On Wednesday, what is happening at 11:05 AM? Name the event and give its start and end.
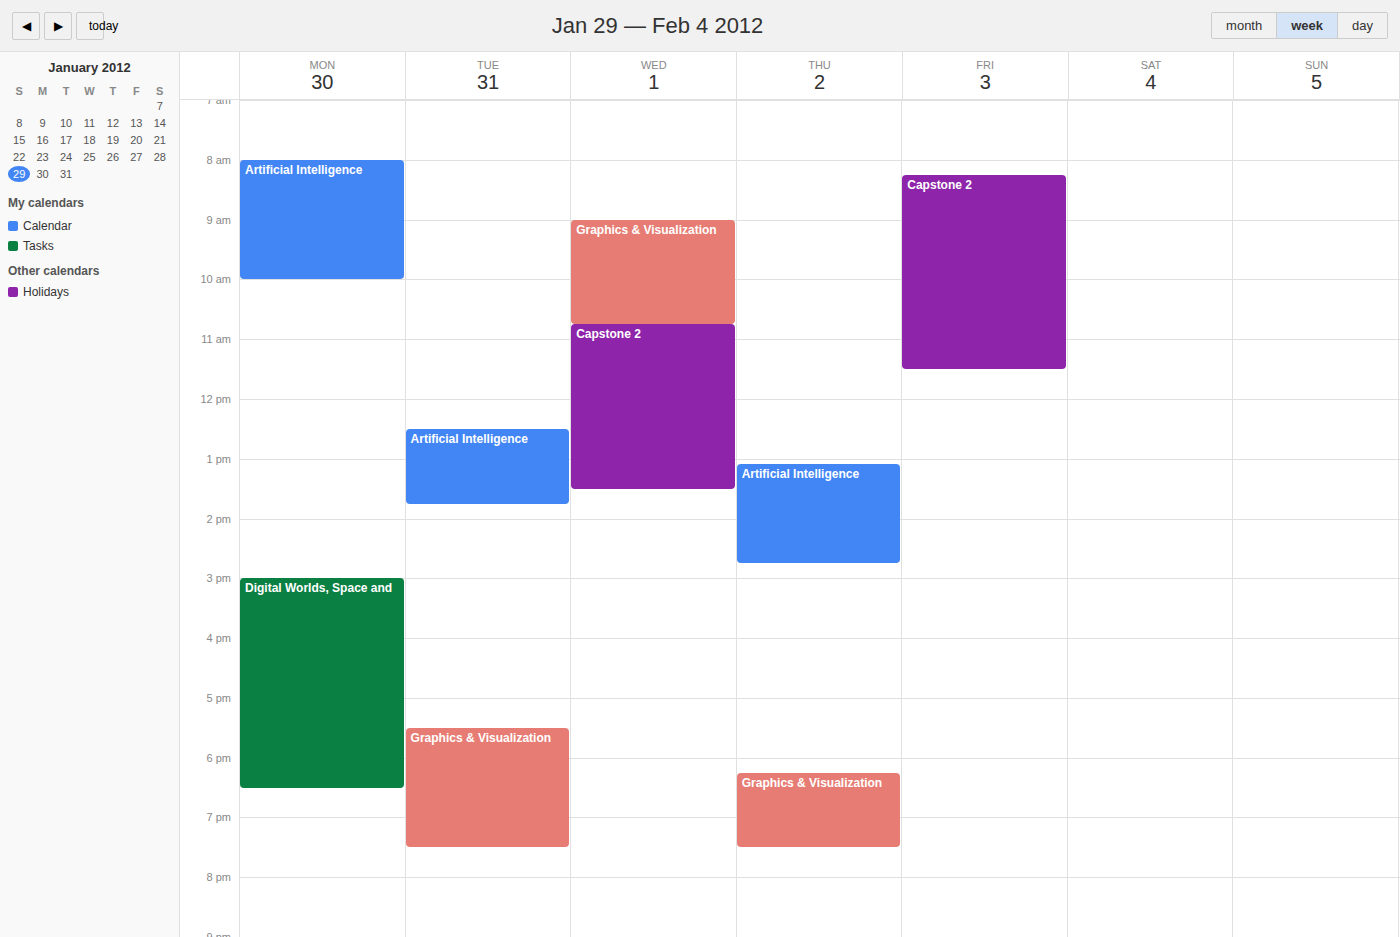
"Capstone 2", 10:45 AM to 1:30 PM